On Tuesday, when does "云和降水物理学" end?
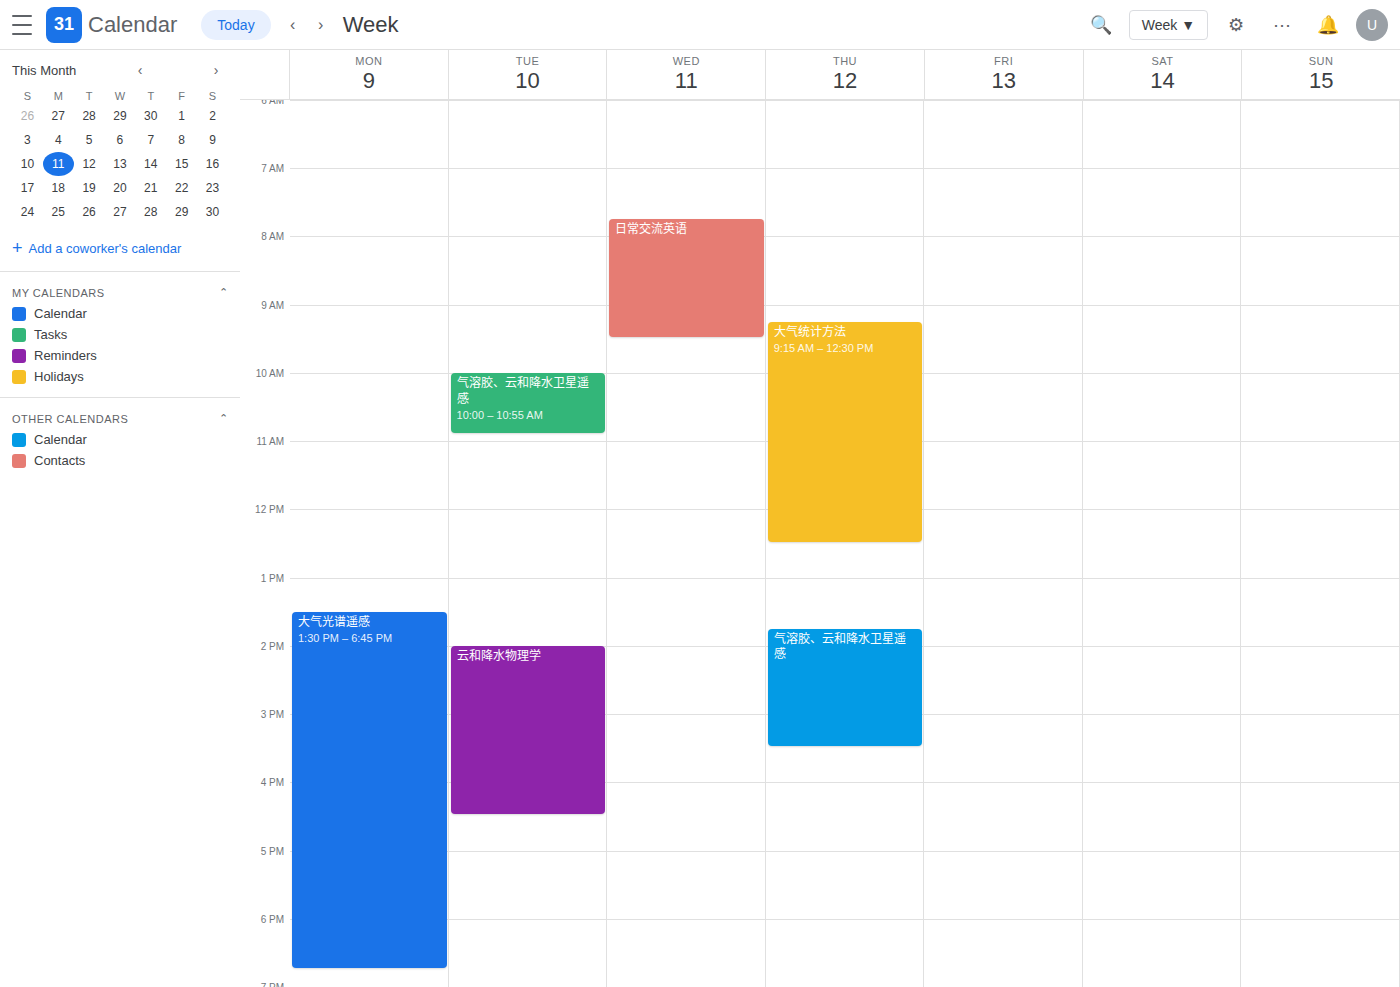
4:30 PM